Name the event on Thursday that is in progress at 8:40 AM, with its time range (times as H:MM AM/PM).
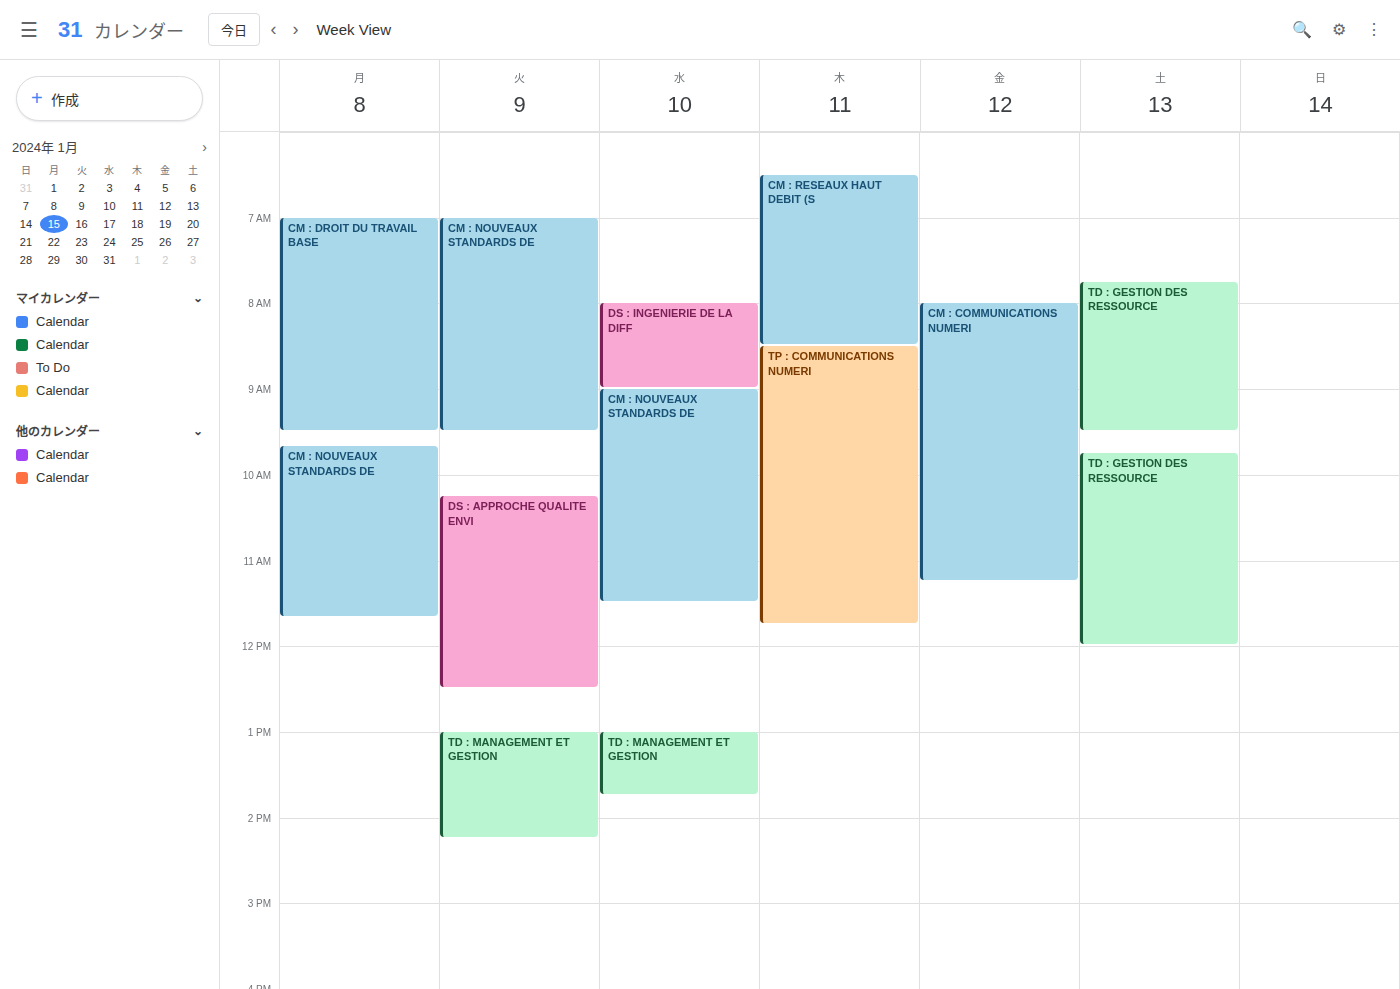
"TP : COMMUNICATIONS NUMERI", 8:30 AM to 11:45 AM